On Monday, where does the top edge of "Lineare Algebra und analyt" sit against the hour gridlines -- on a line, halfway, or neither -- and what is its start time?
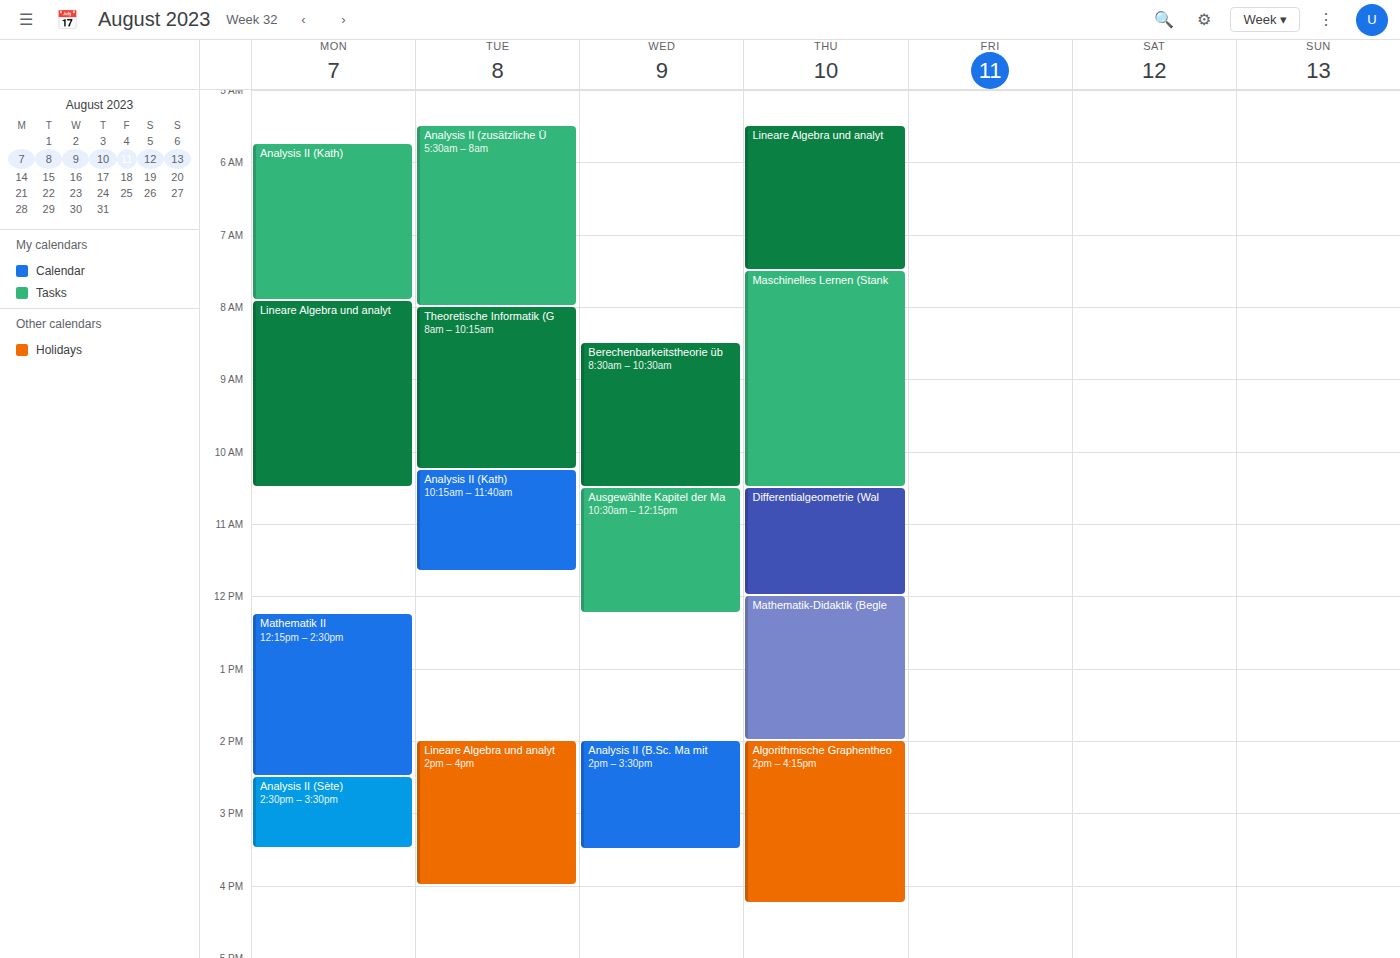
7:55 AM -- neither: 55 minutes below the 7 AM line and 5 minutes above the 8 AM line.